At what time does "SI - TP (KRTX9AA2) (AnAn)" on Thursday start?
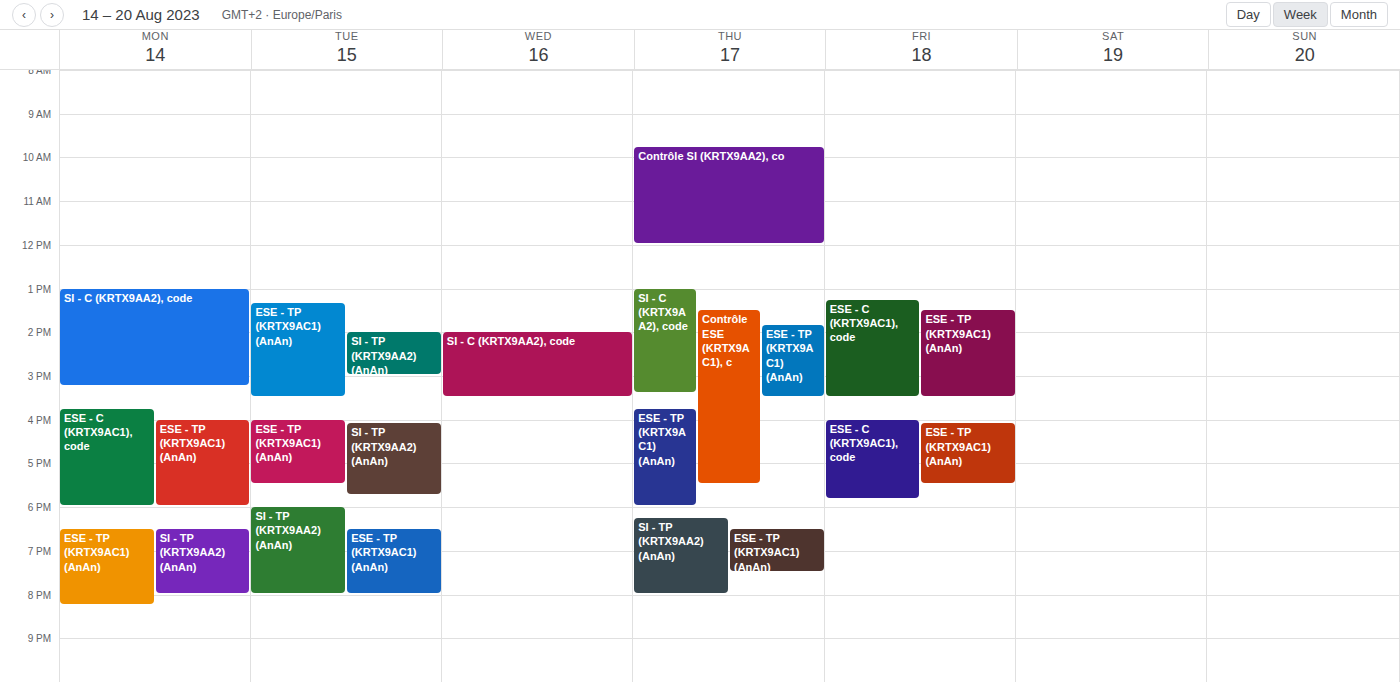
18:15